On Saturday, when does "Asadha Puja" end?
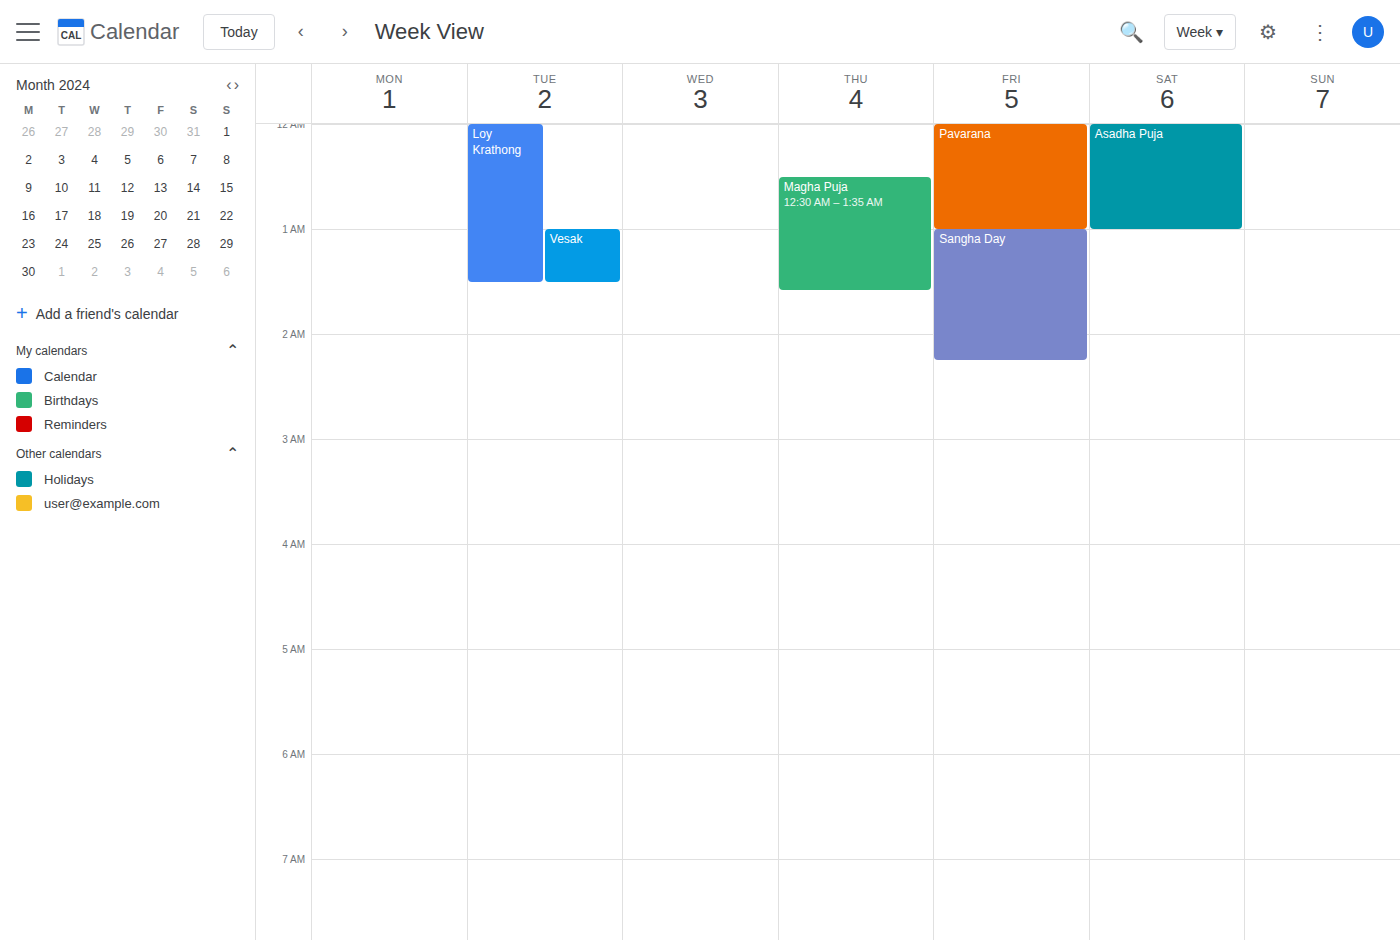
1:00 AM